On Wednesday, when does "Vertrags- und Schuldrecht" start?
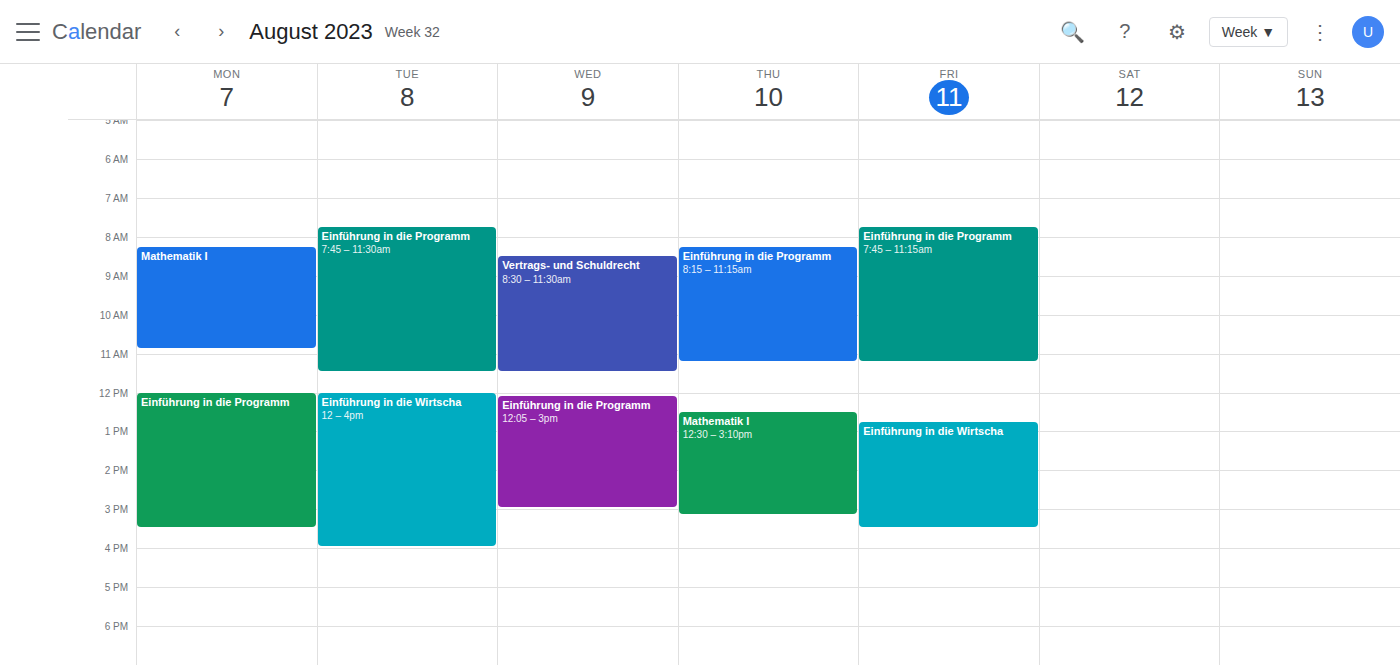
8:30 AM